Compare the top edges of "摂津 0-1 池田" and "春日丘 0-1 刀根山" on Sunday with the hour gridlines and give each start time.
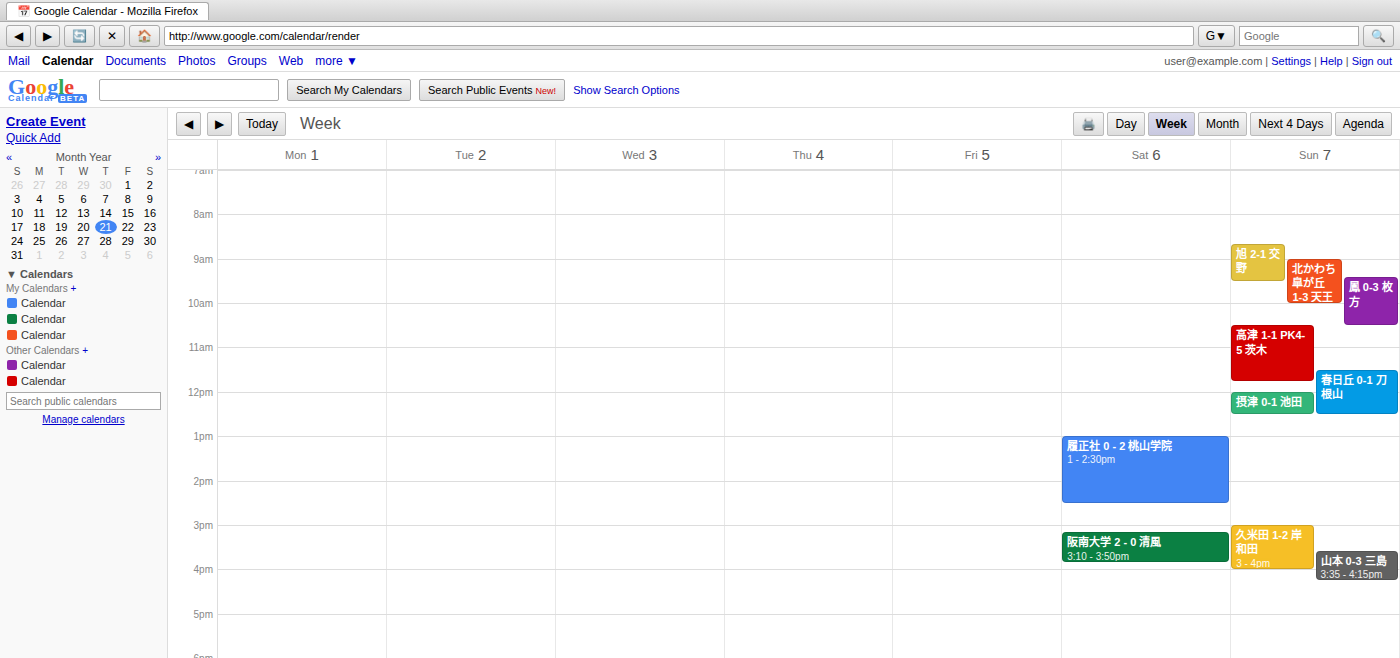
"摂津 0-1 池田": 12:00, exactly on the 12:00 line. "春日丘 0-1 刀根山": 11:30, halfway between the 11:00 and 12:00 lines.